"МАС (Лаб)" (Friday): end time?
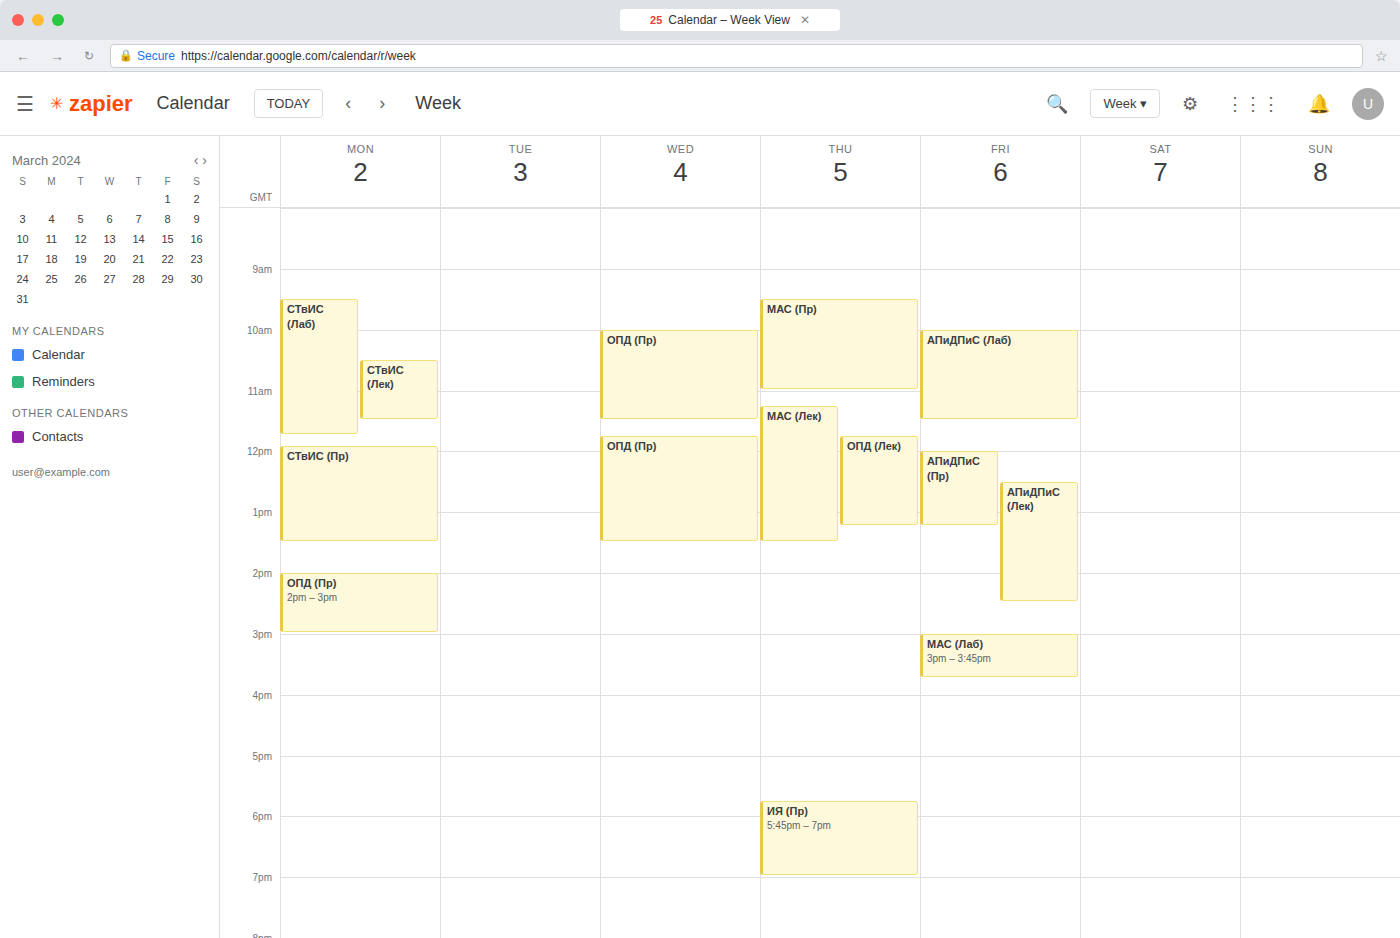
3:45 PM